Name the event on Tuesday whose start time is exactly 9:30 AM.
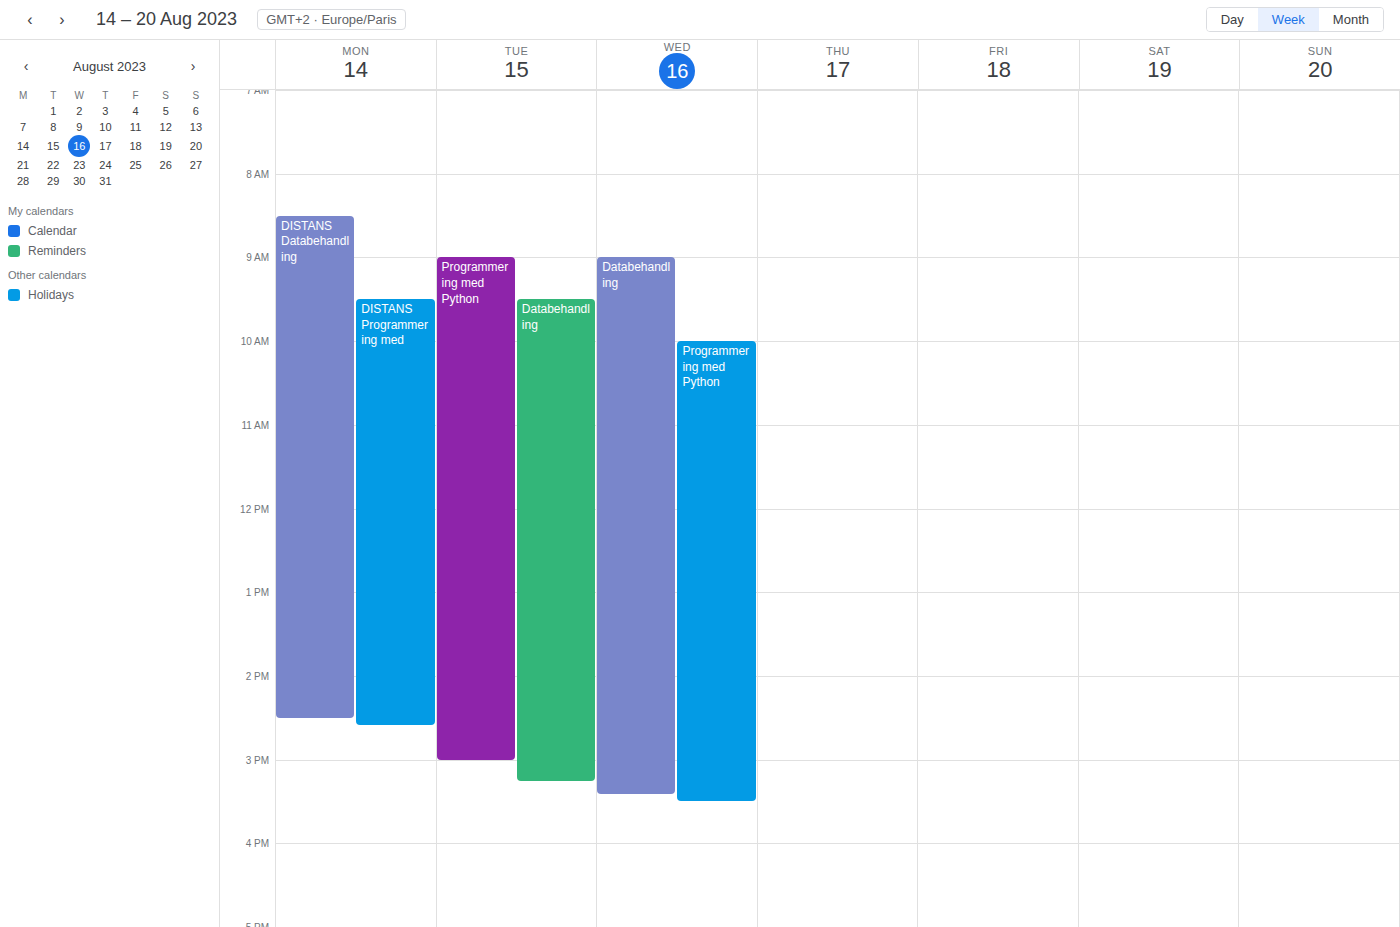
"Databehandling"